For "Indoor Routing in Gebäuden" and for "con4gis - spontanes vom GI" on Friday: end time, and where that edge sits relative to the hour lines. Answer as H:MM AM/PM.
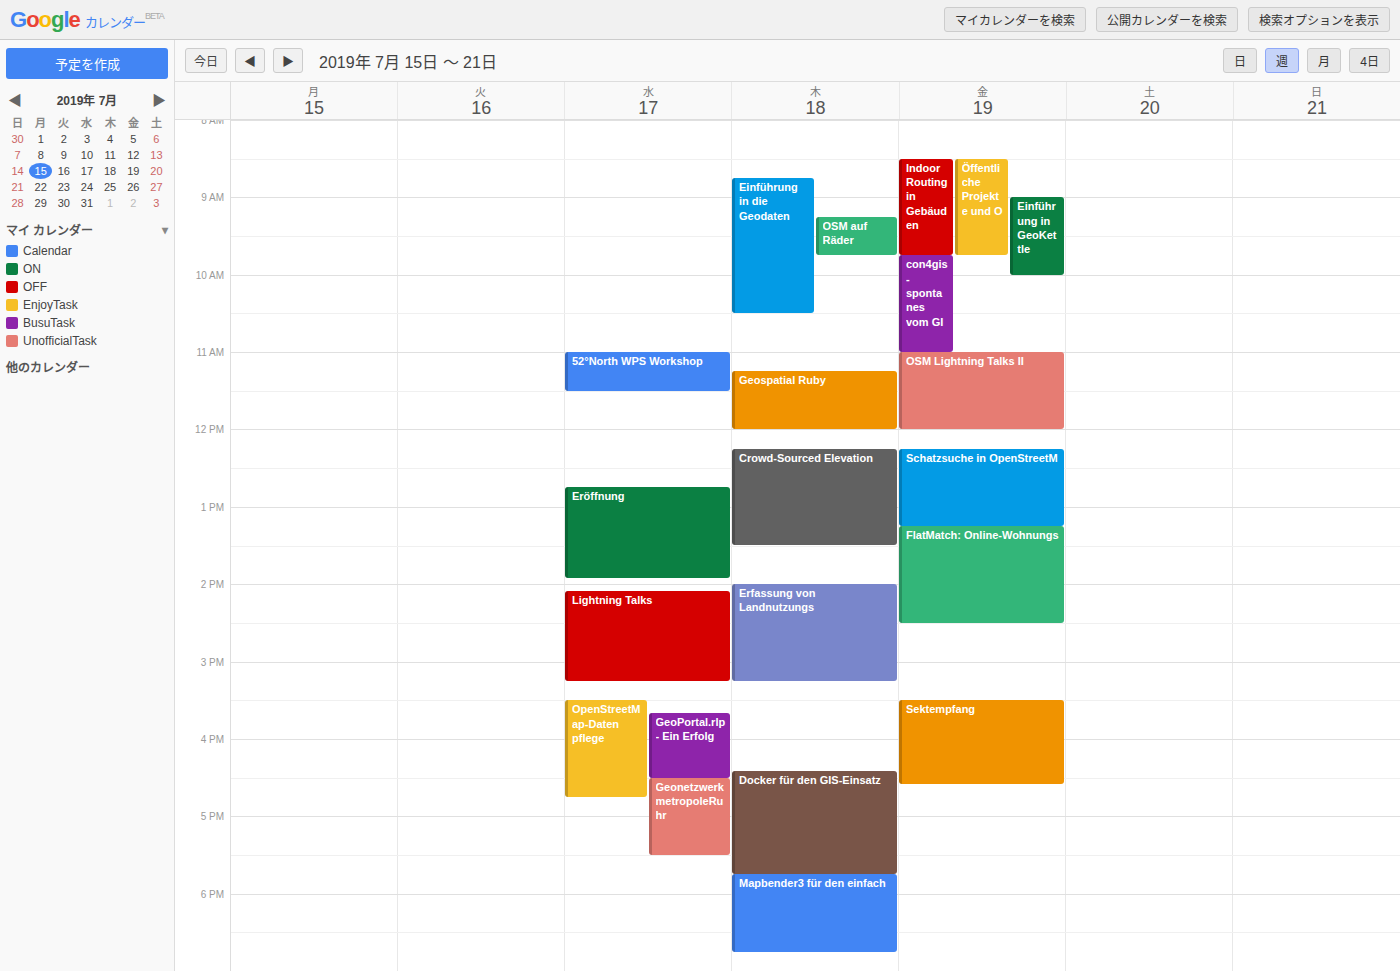
"Indoor Routing in Gebäuden": 9:45 AM, neither: three quarters of the way from the 9 AM line to the 10 AM line. "con4gis - spontanes vom GI": 11:00 AM, exactly on the 11 AM line.